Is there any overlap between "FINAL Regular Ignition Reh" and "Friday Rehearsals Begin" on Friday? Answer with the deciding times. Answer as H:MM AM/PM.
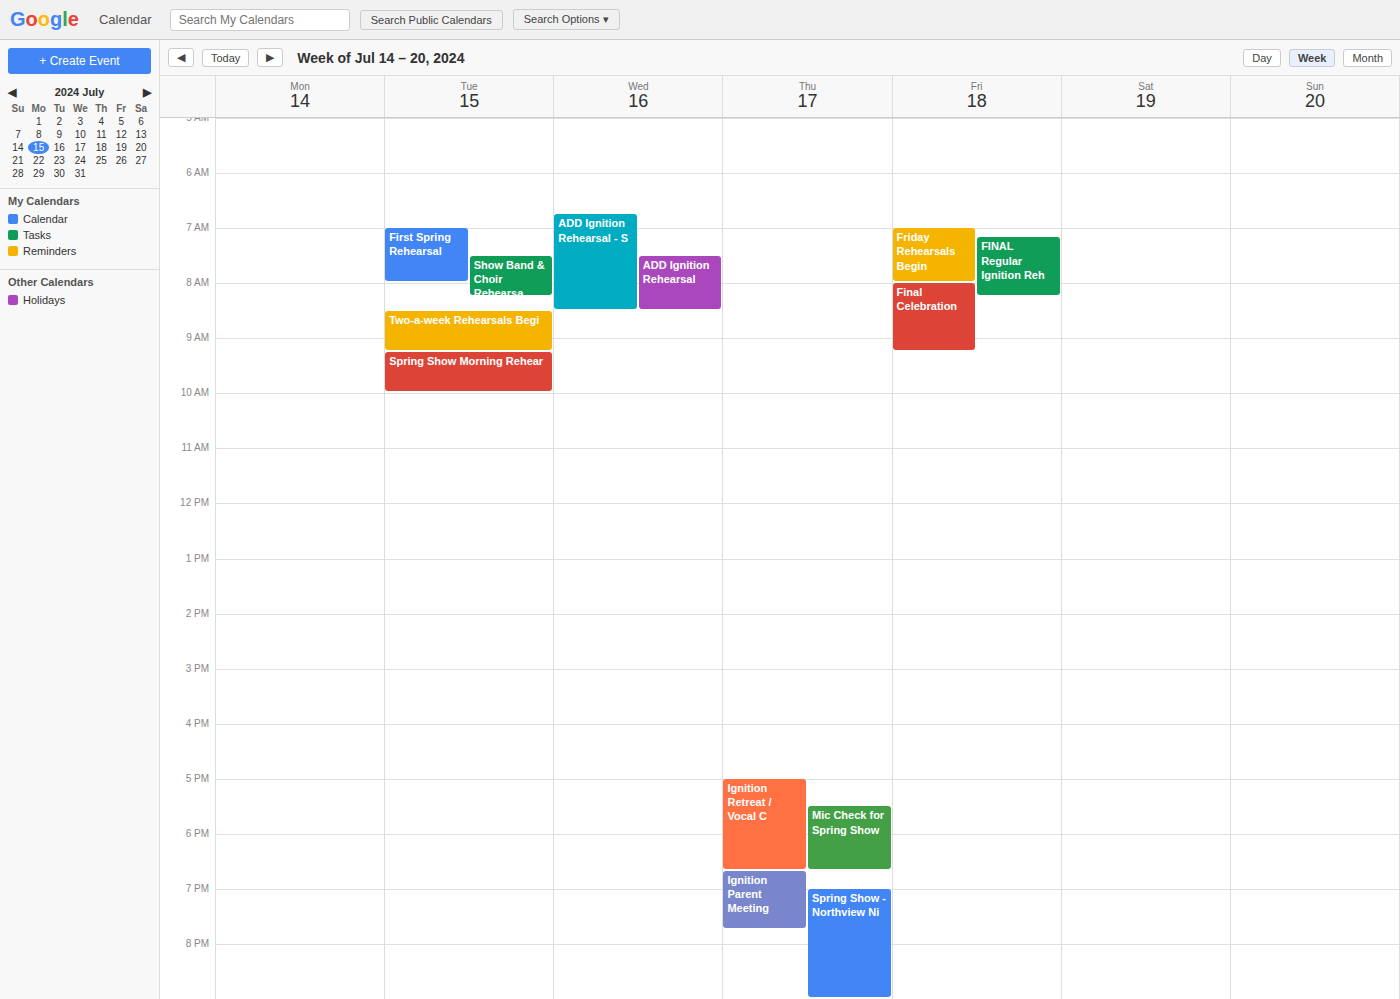
"FINAL Regular Ignition Reh" starts at 7:10 AM, before "Friday Rehearsals Begin" ends at 8:00 AM -- they overlap.